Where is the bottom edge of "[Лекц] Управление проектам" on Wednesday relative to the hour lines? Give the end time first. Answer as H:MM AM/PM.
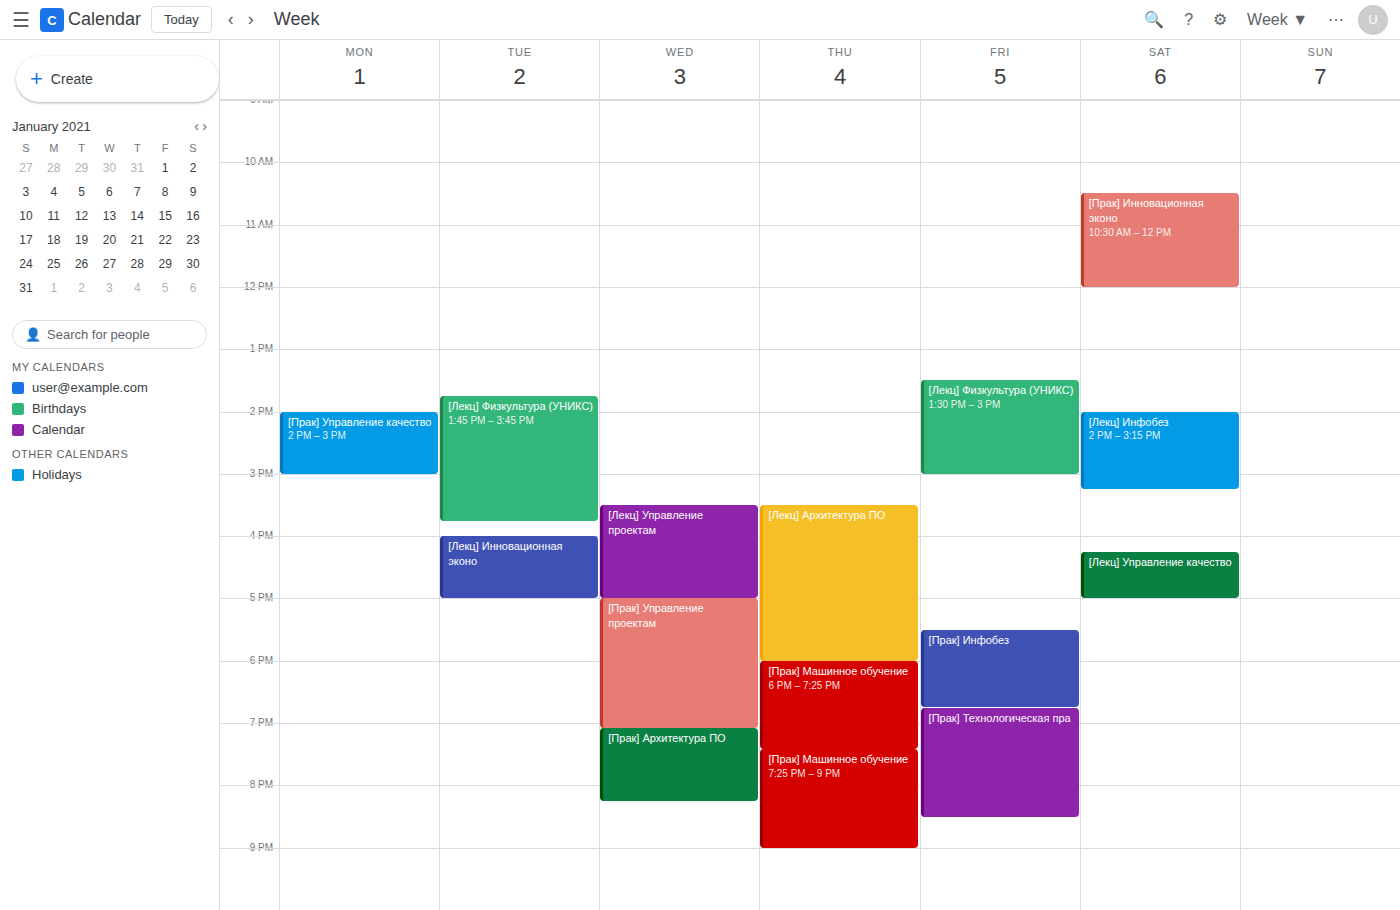
5:00 PM -- exactly on the 5 PM line.